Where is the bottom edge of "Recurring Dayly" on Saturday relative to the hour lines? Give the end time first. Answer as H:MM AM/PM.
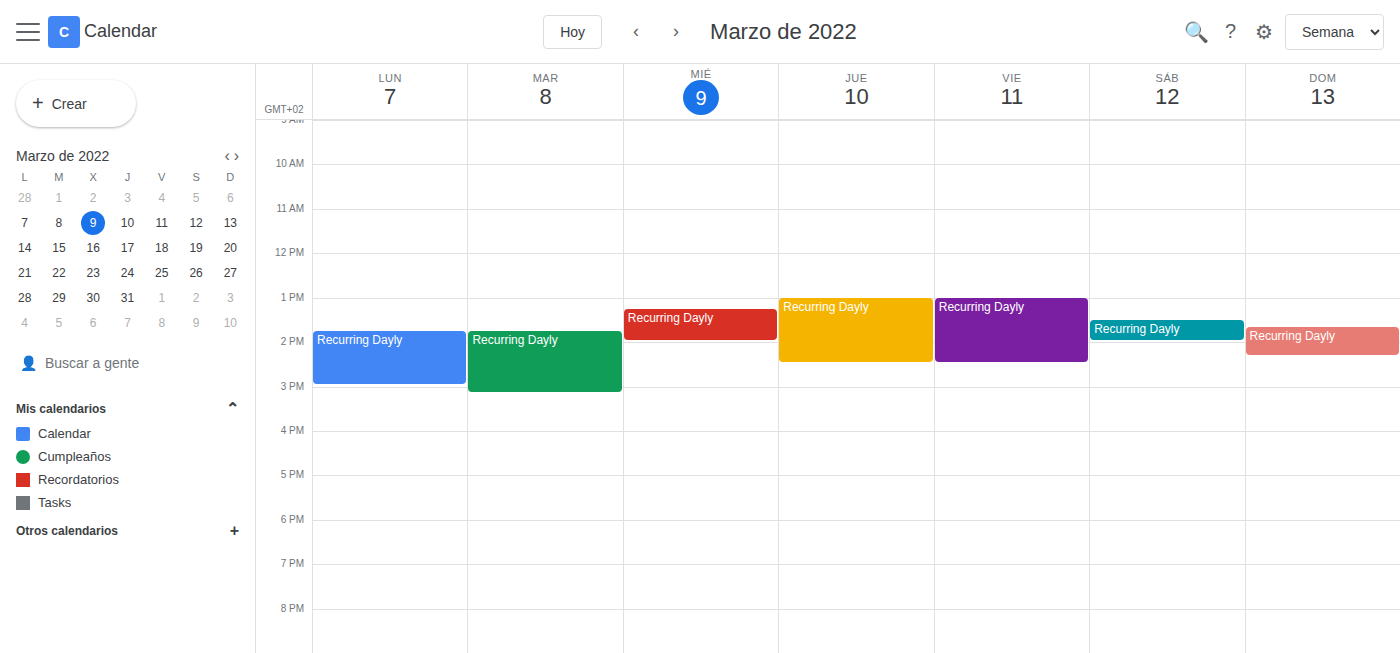
2:00 PM -- exactly on the 2 PM line.